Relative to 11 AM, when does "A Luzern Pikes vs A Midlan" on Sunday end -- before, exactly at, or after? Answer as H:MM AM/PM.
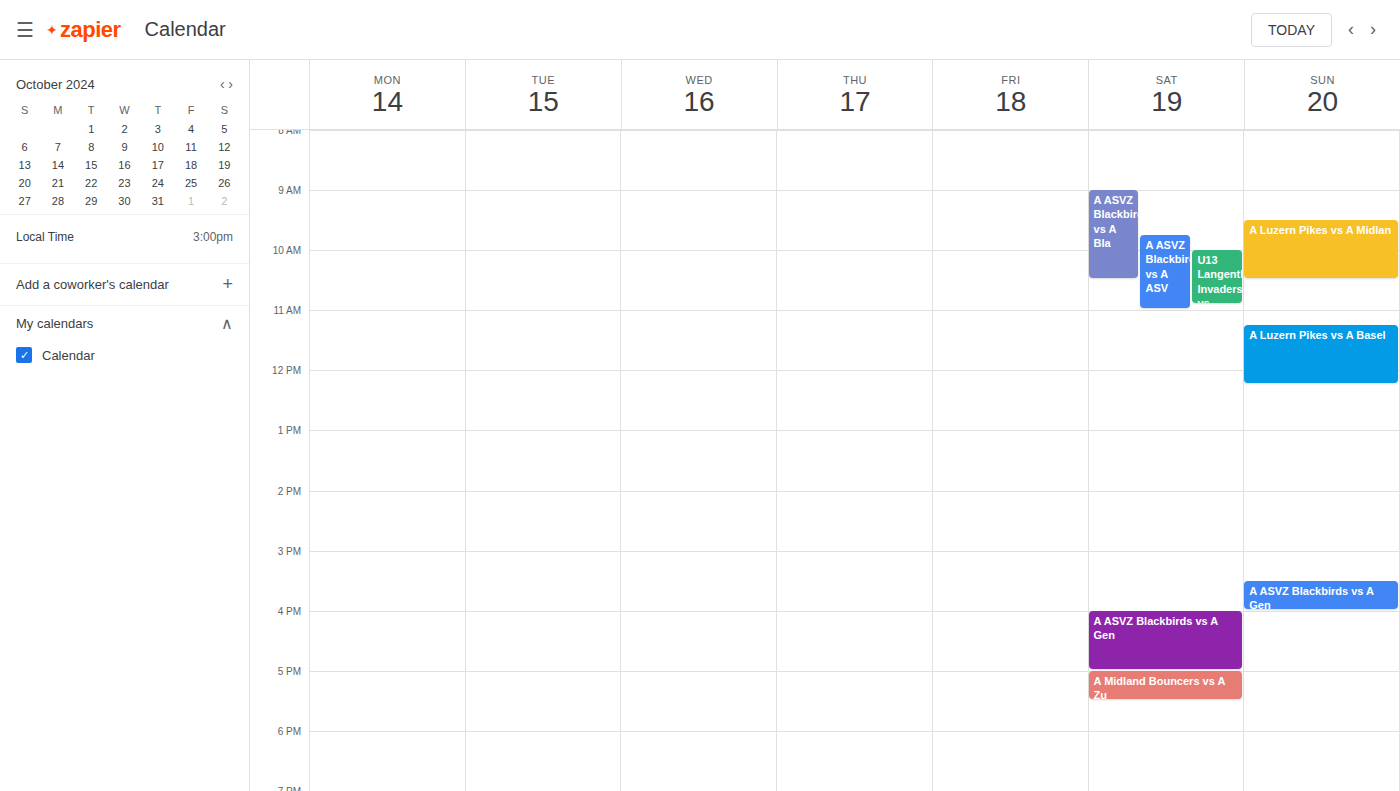
10:30 AM -- before 11 AM, 30 minutes above the 11 AM line.